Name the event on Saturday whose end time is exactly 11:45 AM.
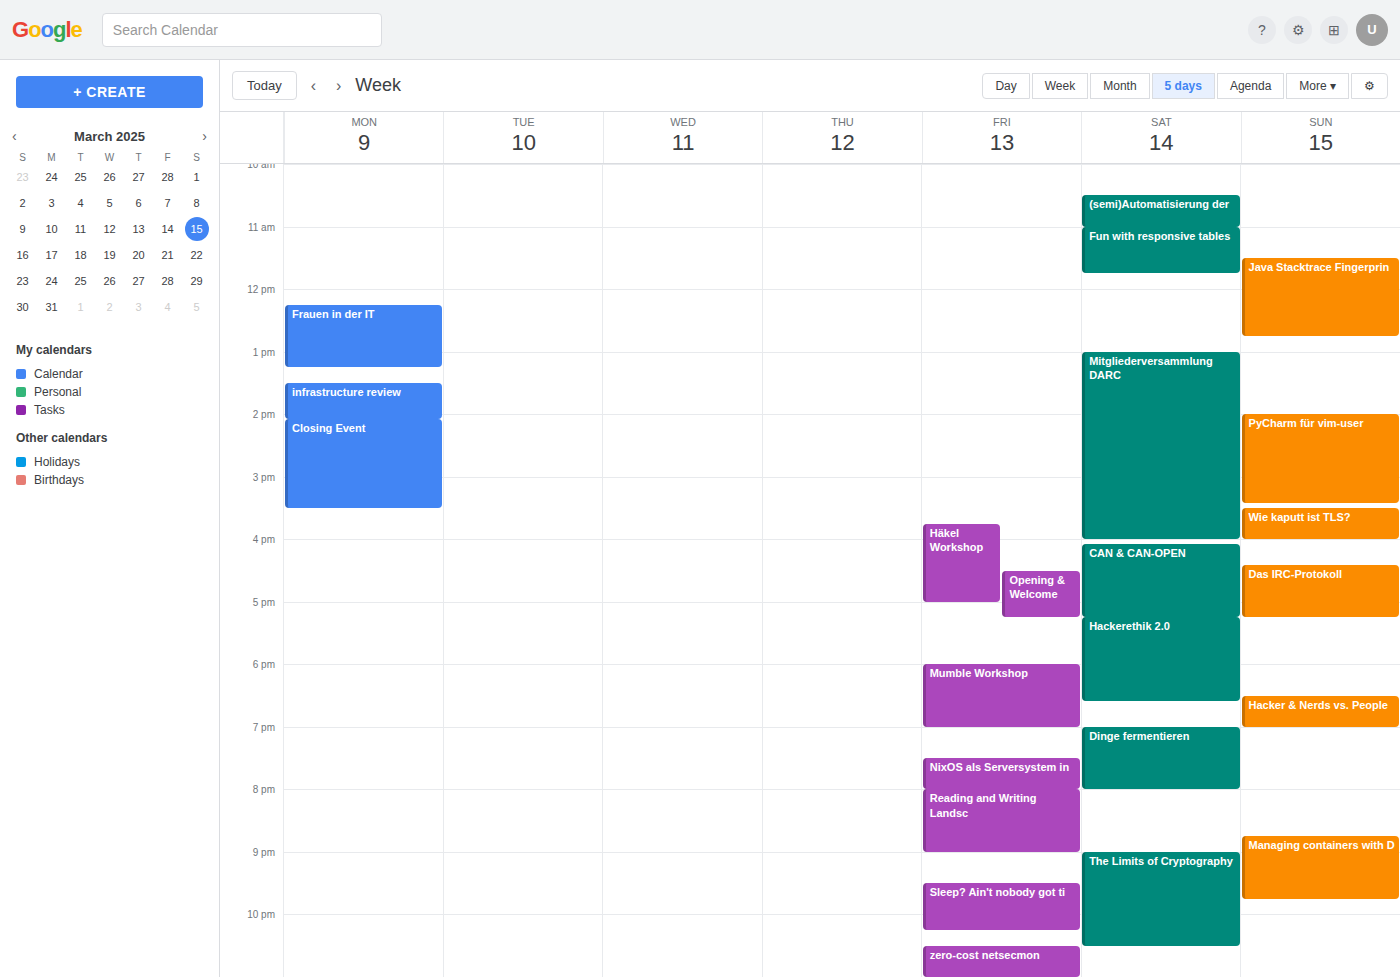
"Fun with responsive tables"